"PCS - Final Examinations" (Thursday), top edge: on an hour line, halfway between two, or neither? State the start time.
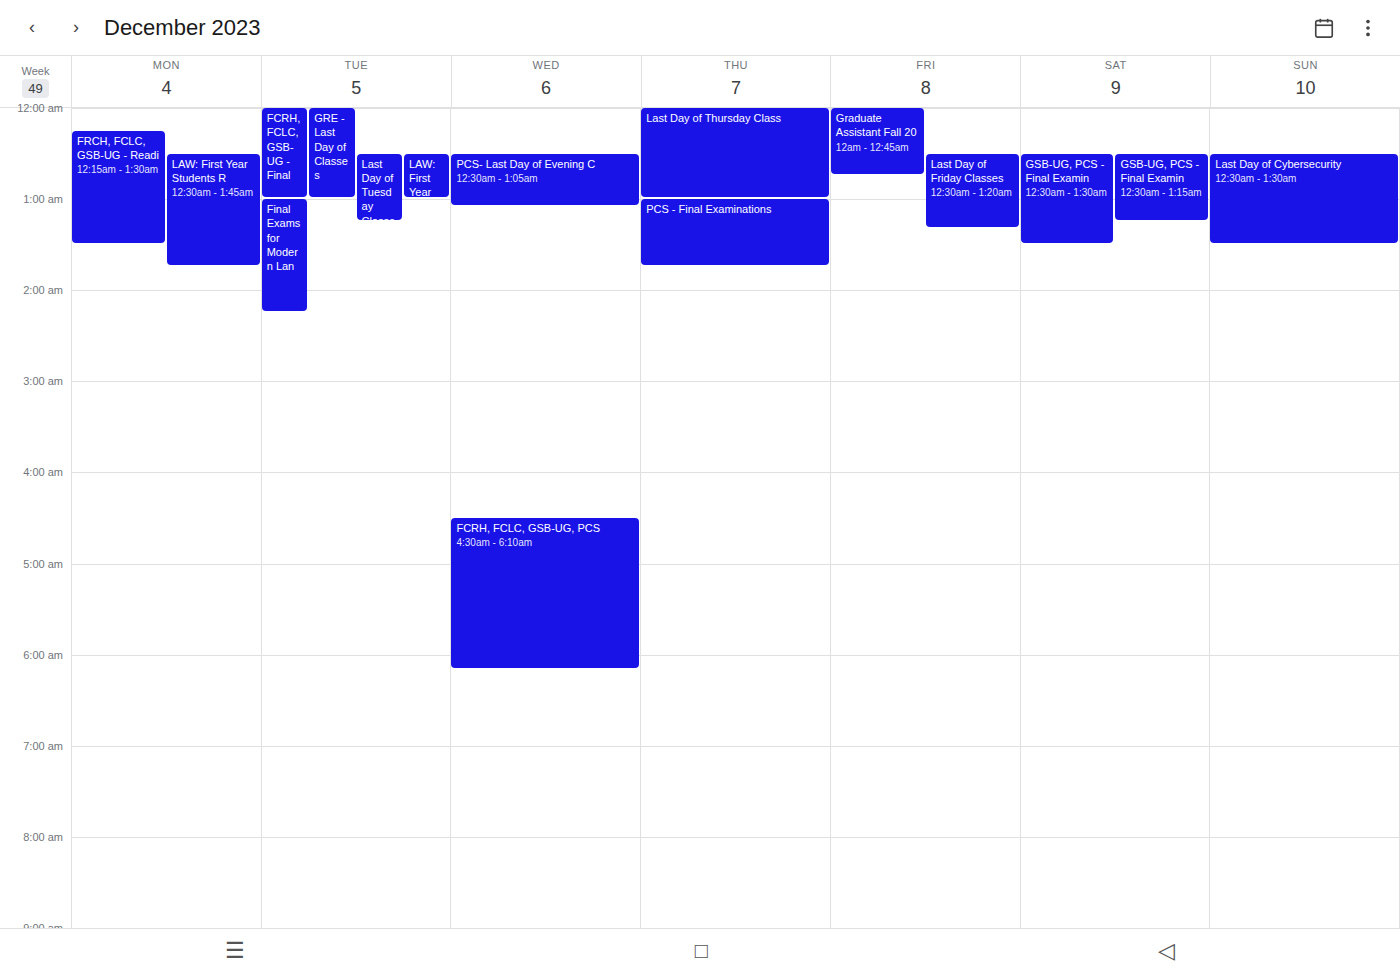
1:00 AM -- exactly on the 1 AM line.